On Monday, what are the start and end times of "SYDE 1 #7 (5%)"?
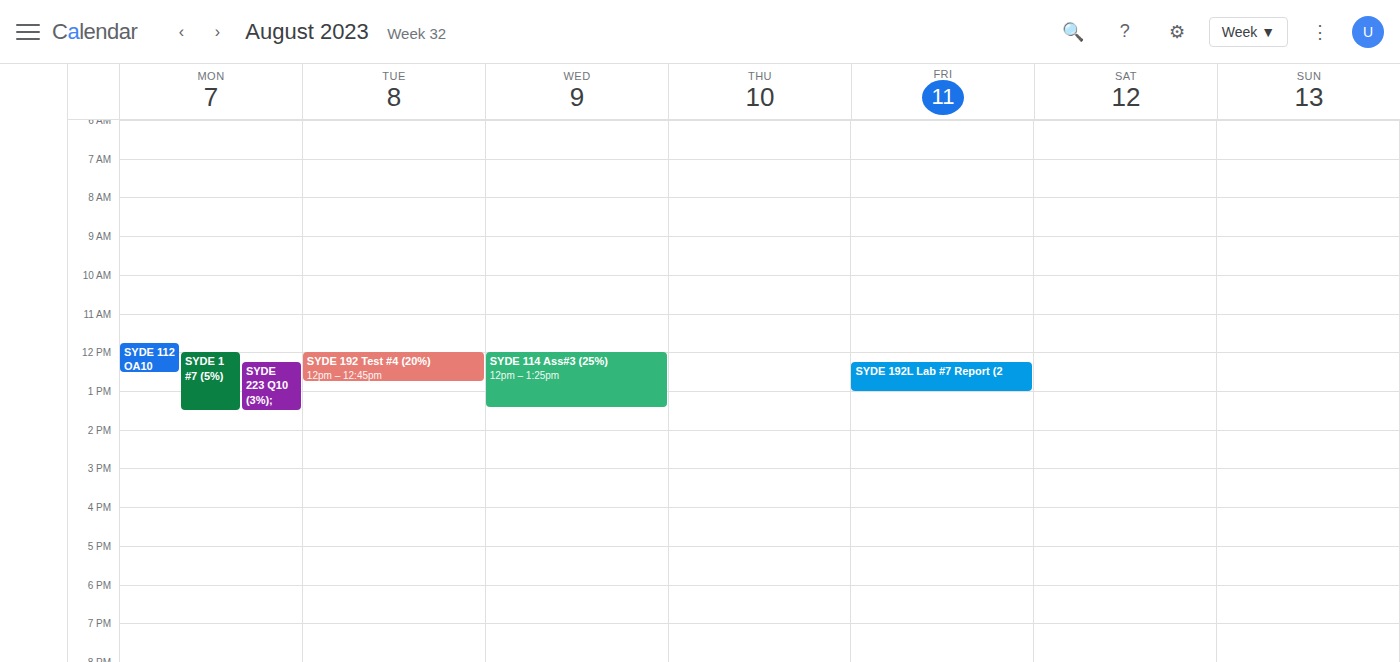
12:00 PM to 1:30 PM